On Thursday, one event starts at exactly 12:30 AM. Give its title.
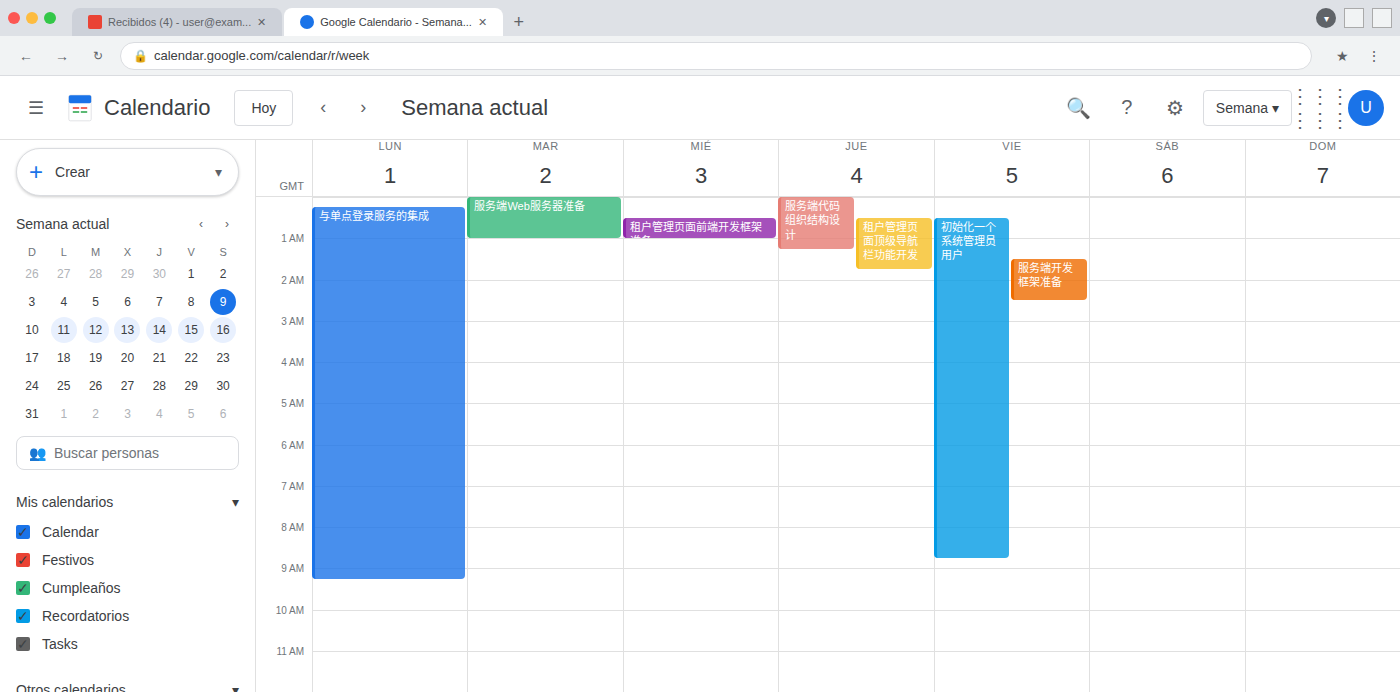
"租户管理页面顶级导航栏功能开发"